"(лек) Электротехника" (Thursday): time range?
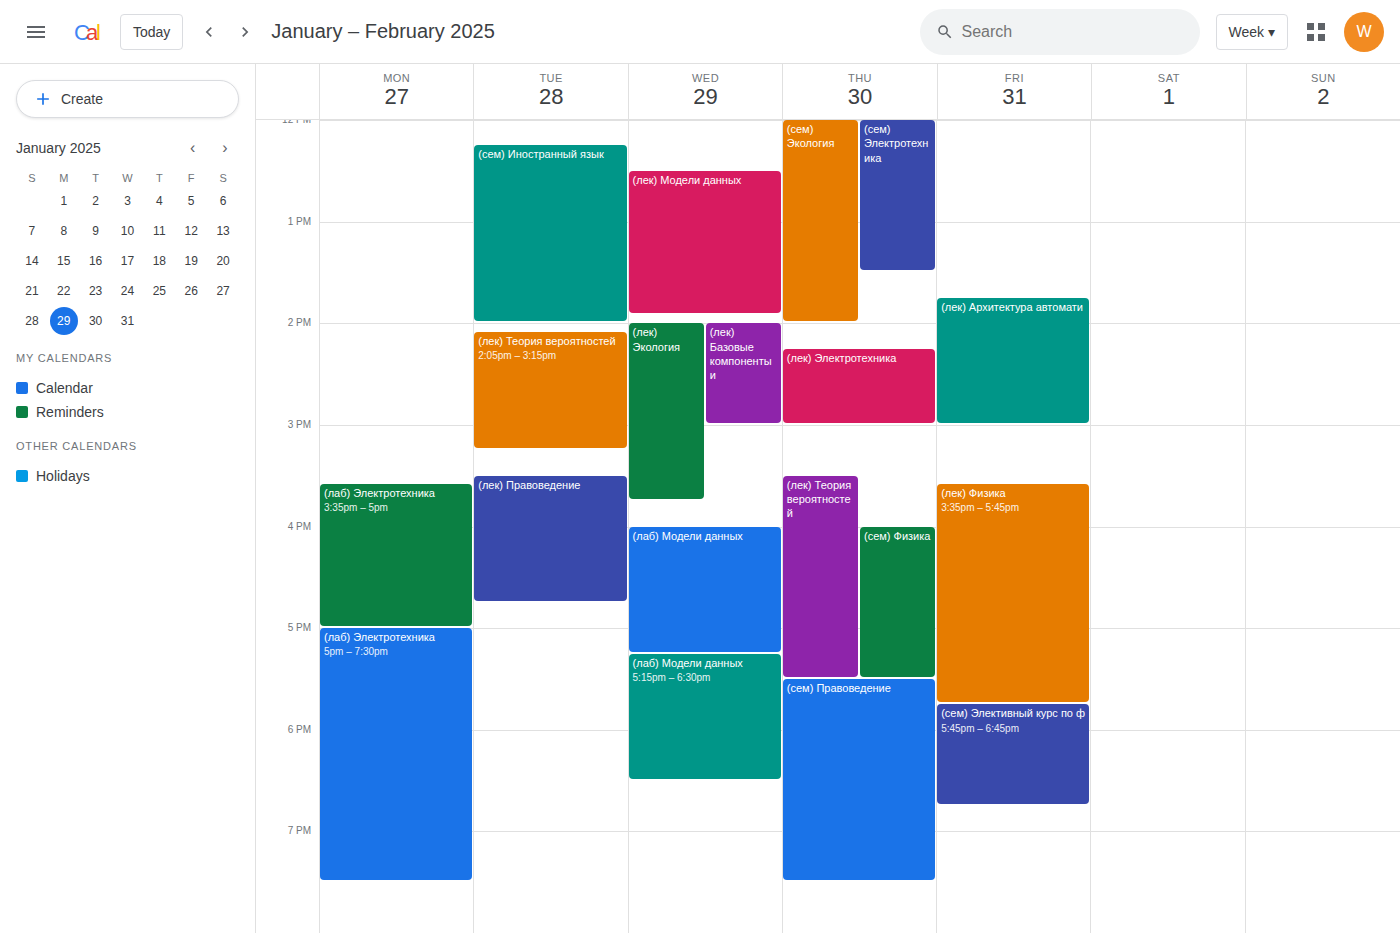
2:15 PM to 3:00 PM